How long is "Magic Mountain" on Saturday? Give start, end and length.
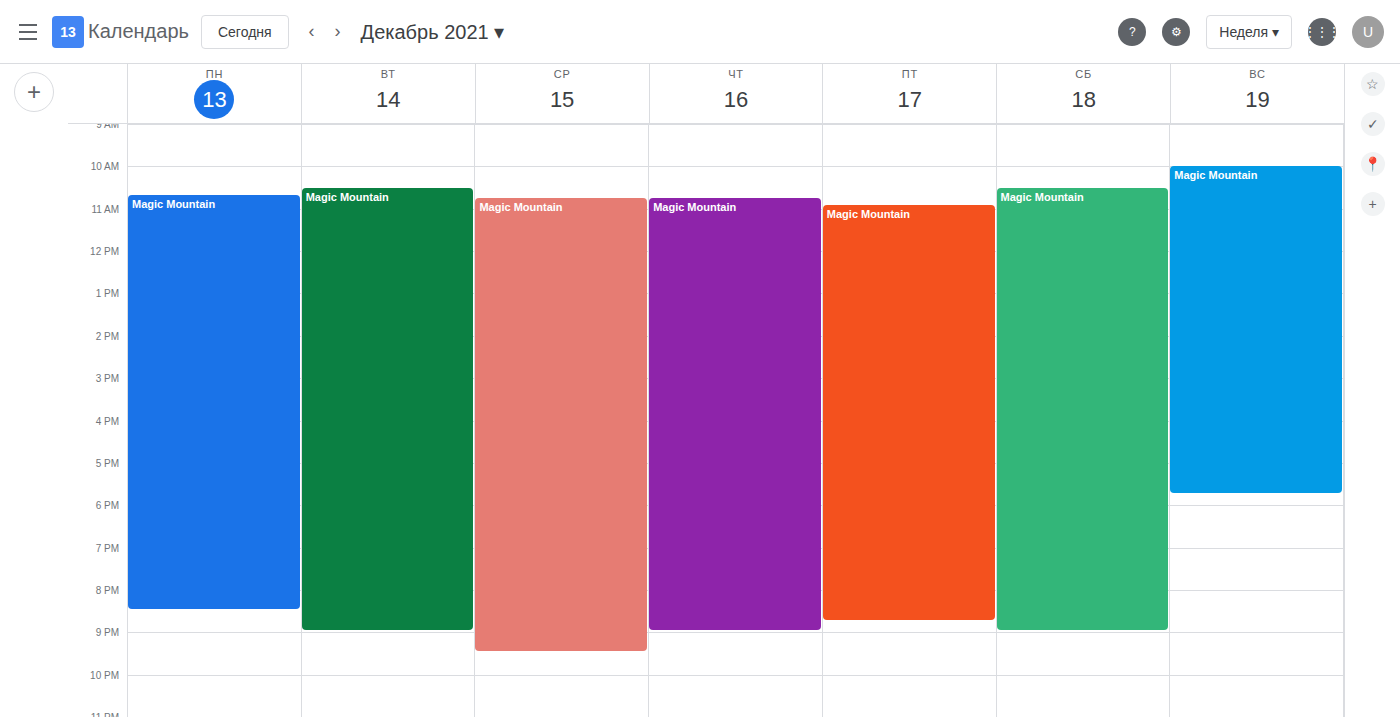
10:30 AM to 9:00 PM, 10 hours 30 minutes